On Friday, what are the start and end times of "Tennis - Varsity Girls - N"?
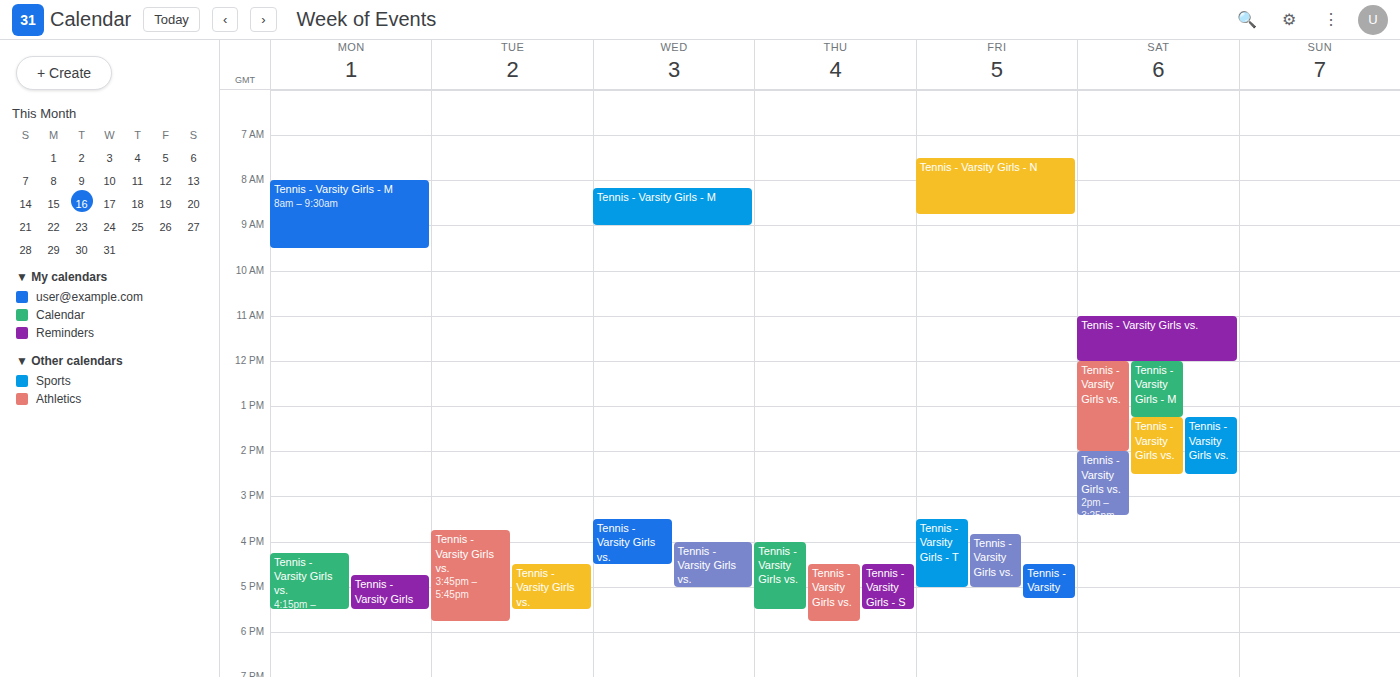
7:30 AM to 8:45 AM